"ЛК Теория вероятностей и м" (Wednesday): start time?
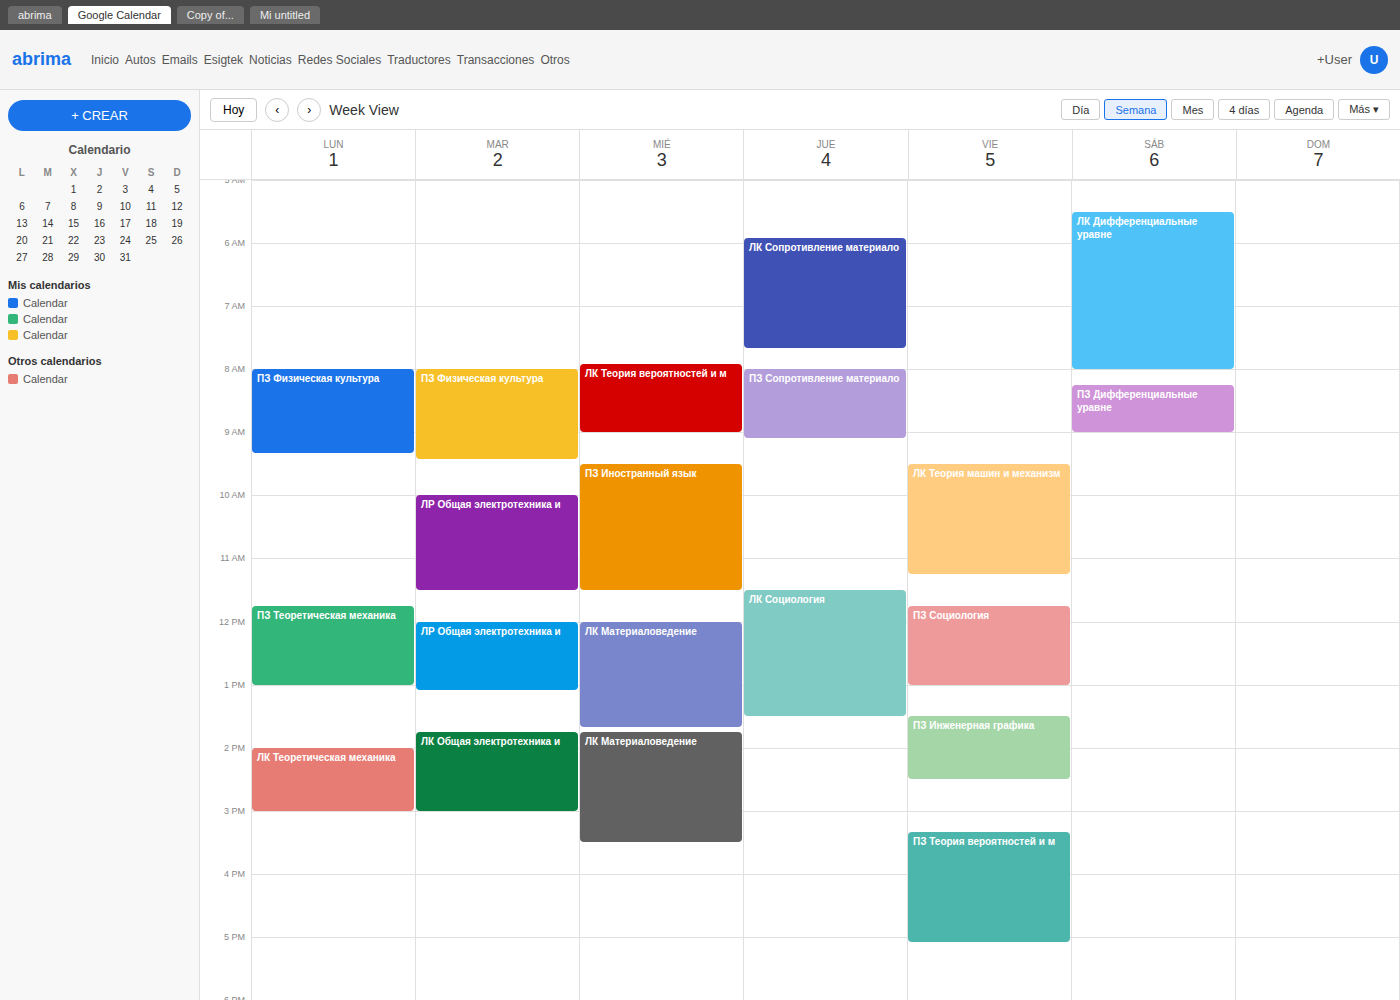
7:55 AM